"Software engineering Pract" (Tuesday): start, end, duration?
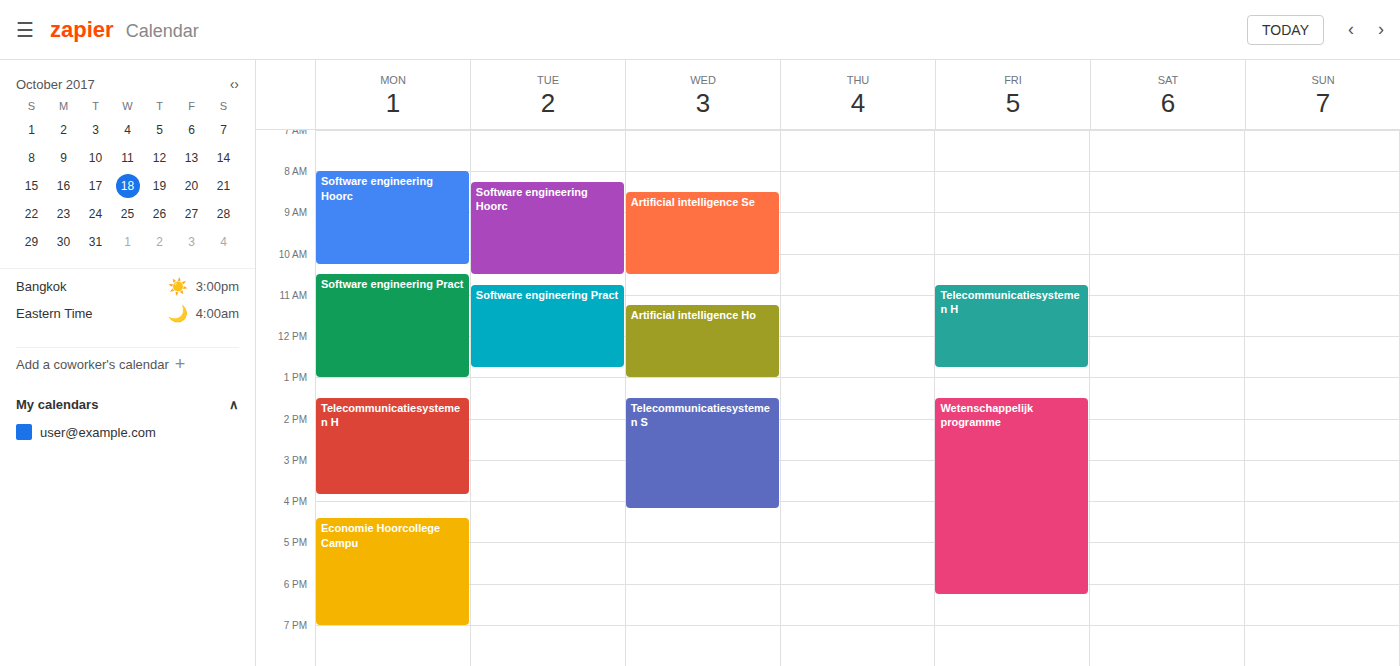
10:45 AM to 12:45 PM, 2 hours